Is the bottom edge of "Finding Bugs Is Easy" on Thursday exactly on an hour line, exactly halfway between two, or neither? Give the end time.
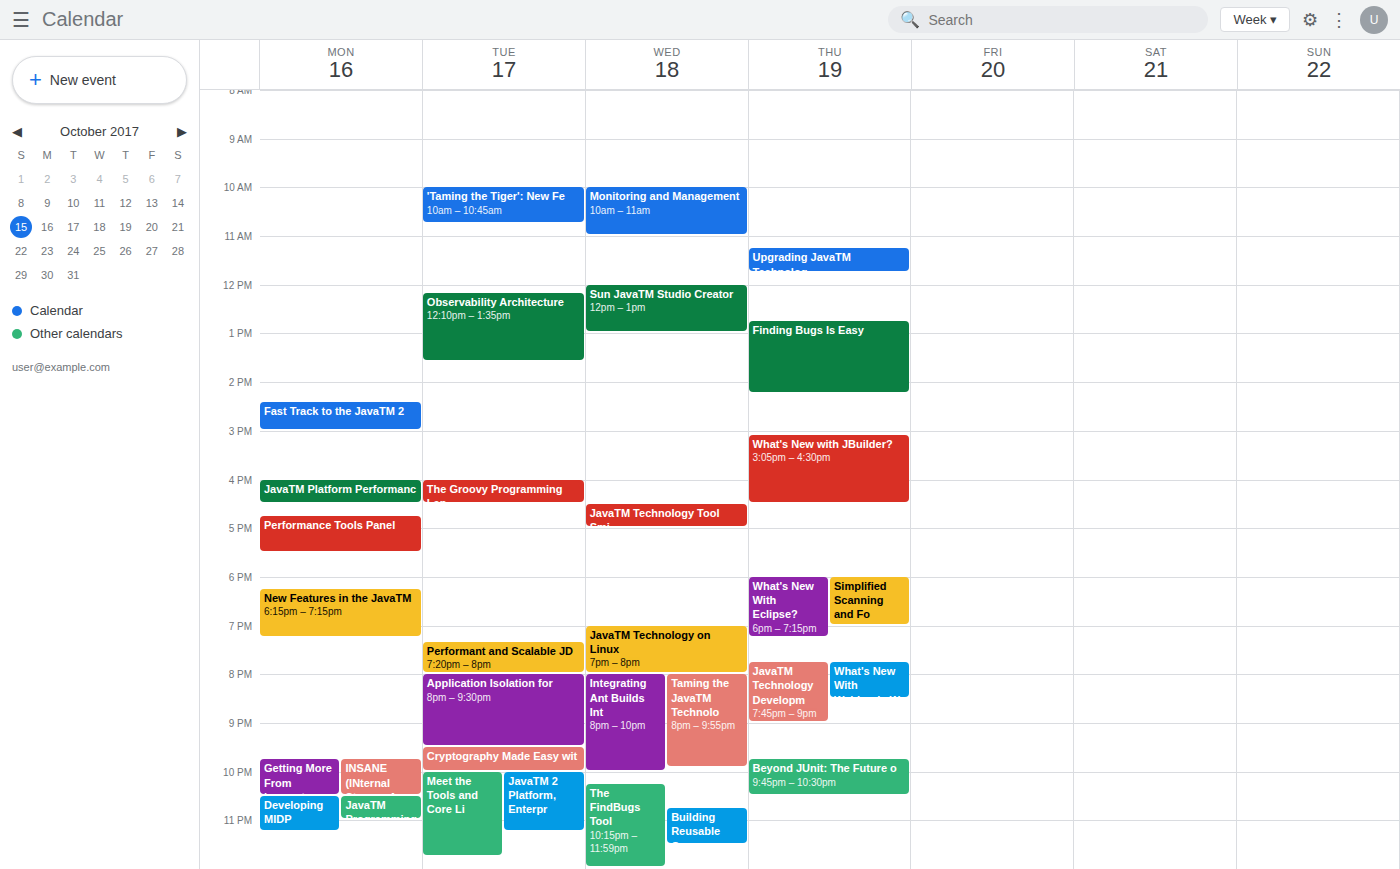
2:15 PM -- neither: a quarter of the way from the 2 PM line to the 3 PM line.